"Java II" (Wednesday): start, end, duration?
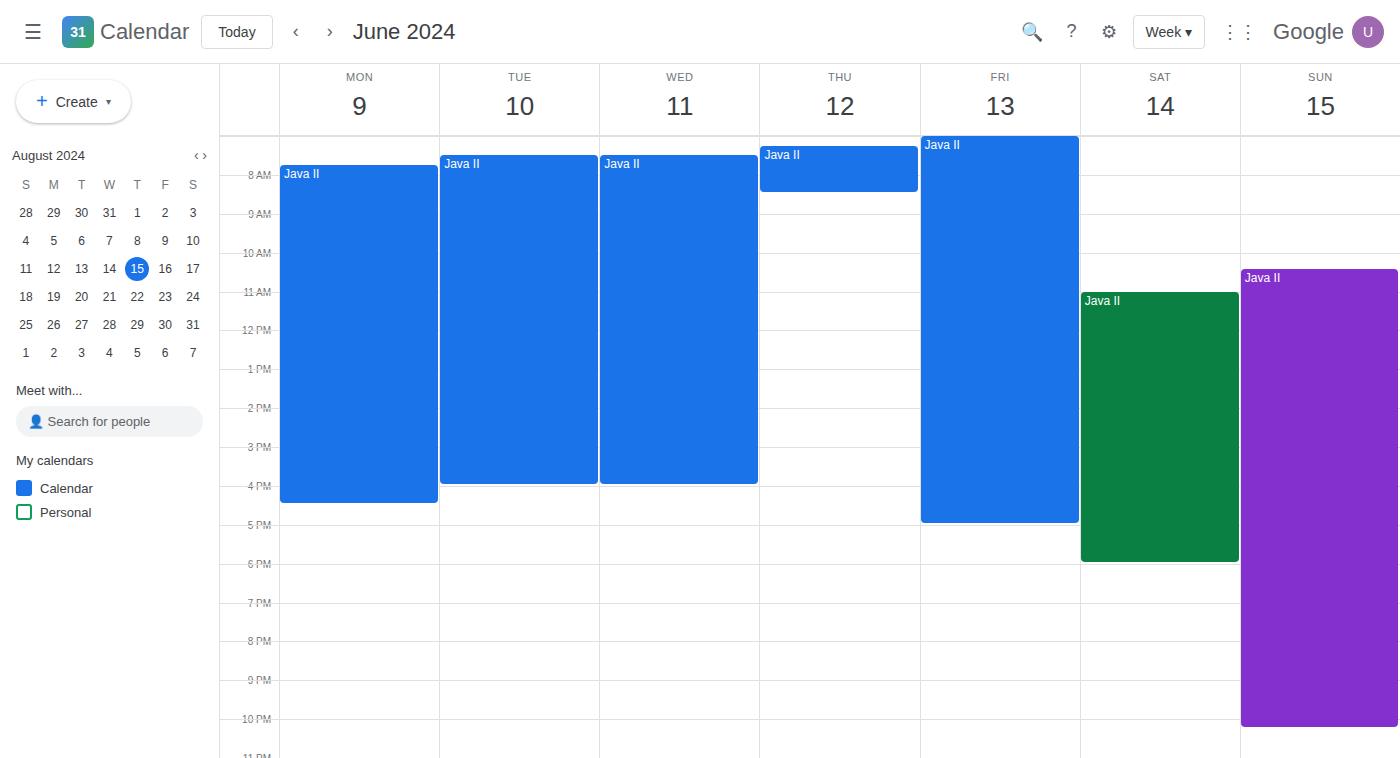
7:30 AM to 4:00 PM, 8 hours 30 minutes